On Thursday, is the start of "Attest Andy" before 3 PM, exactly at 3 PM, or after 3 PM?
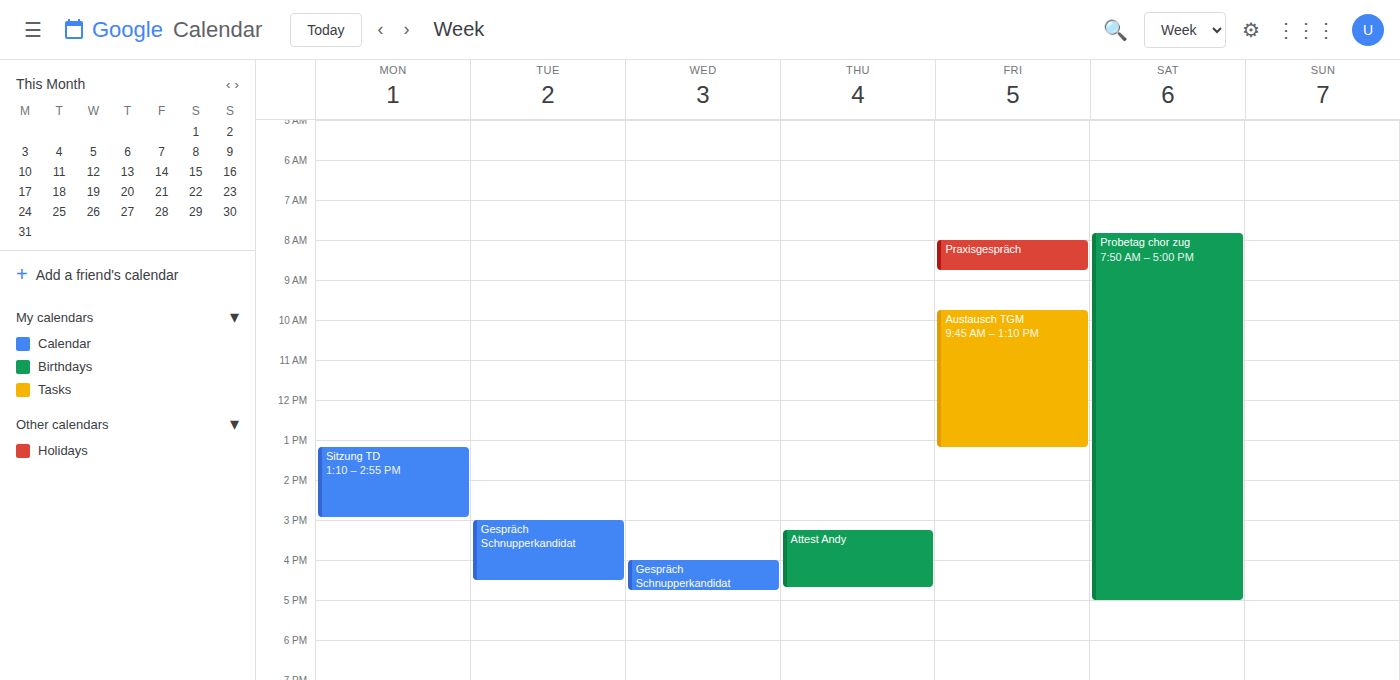
3:15 PM -- after 3 PM, 15 minutes below the 3 PM line.